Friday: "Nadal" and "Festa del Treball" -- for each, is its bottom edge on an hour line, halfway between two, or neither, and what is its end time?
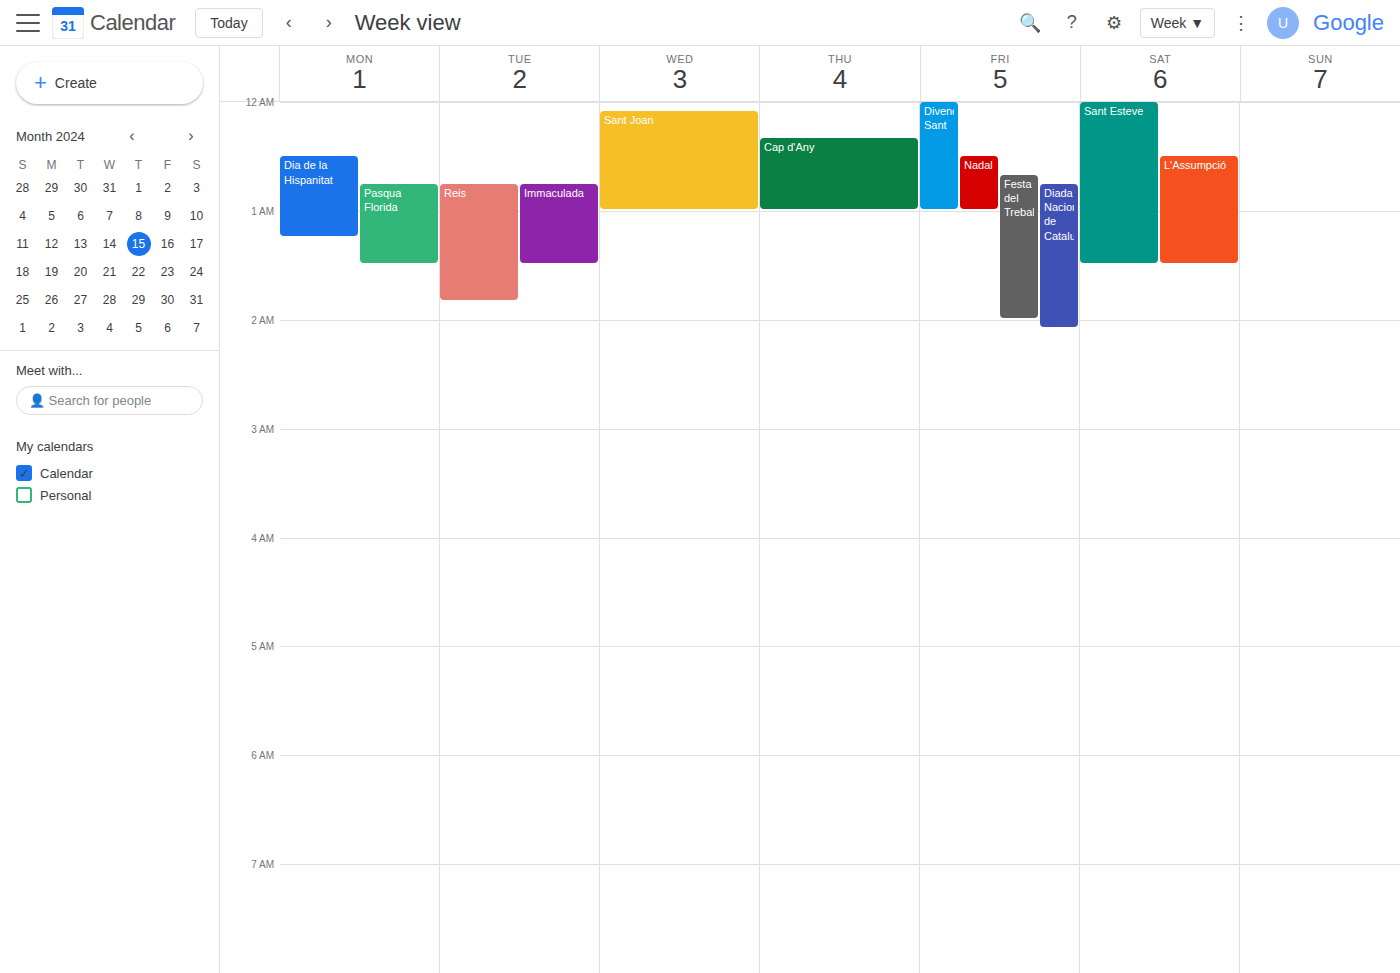
"Nadal": 1:00 AM, exactly on the 1 AM line. "Festa del Treball": 2:00 AM, exactly on the 2 AM line.